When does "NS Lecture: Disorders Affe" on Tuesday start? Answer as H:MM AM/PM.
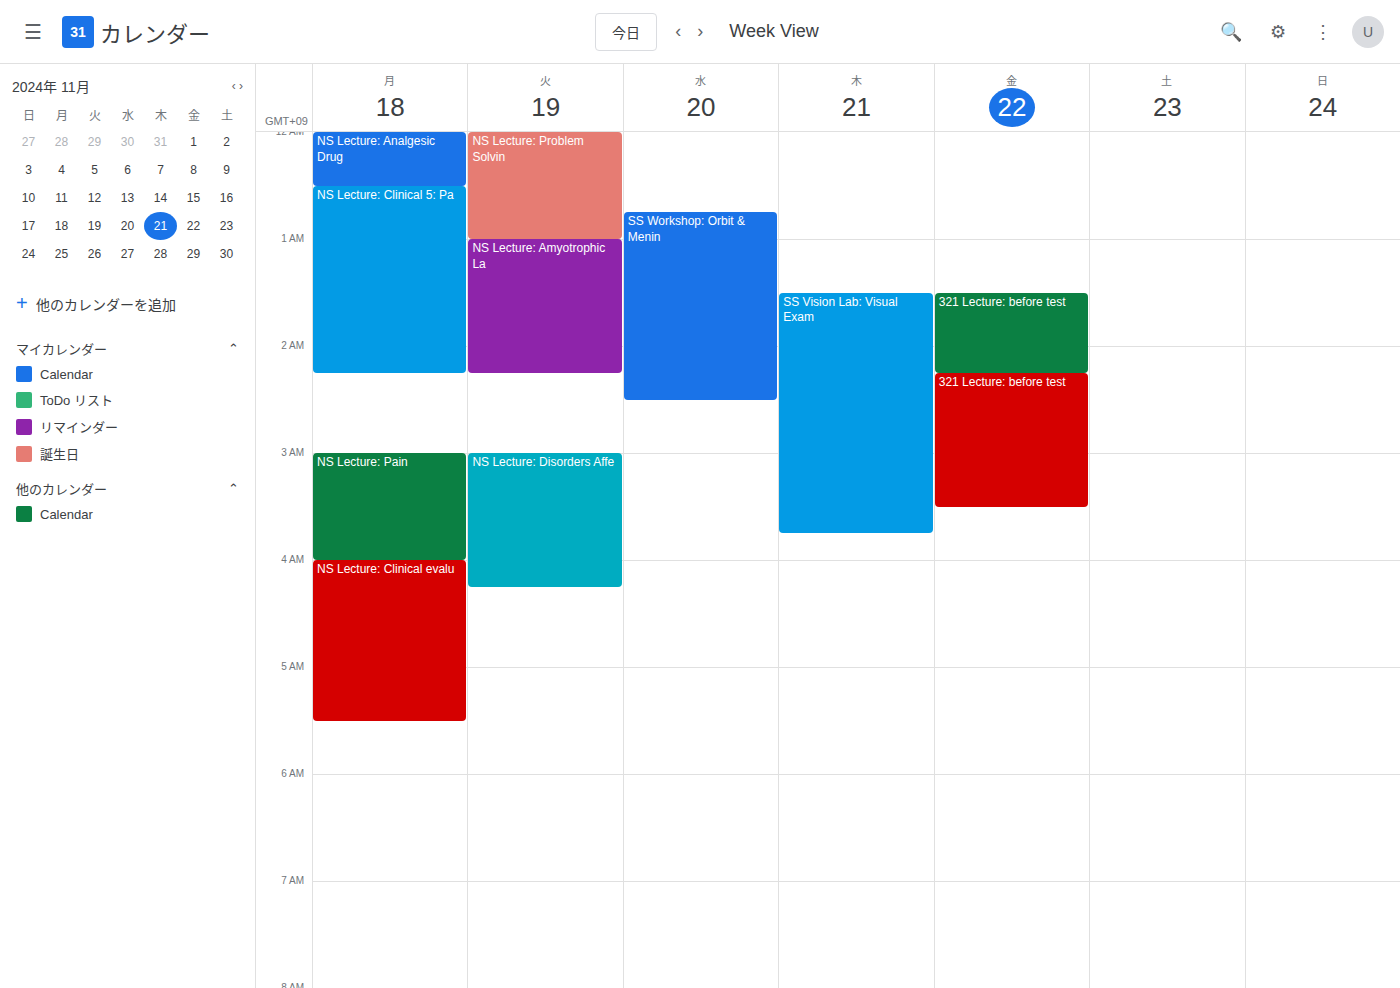
3:00 AM